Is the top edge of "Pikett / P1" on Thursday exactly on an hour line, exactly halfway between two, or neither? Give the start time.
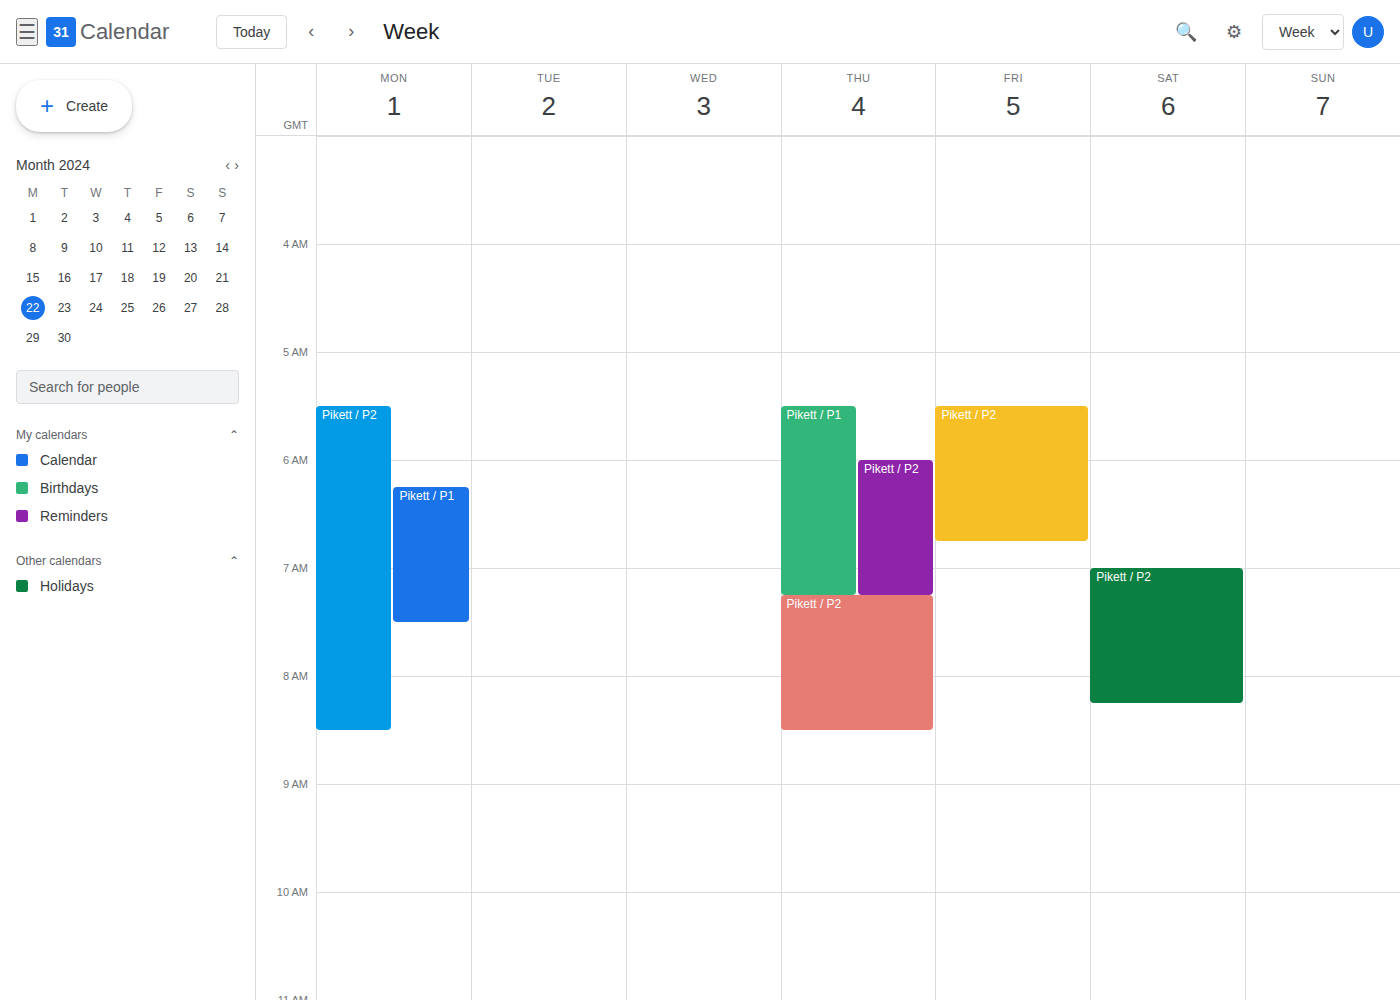
5:30 AM -- halfway between the 5 AM and 6 AM lines.